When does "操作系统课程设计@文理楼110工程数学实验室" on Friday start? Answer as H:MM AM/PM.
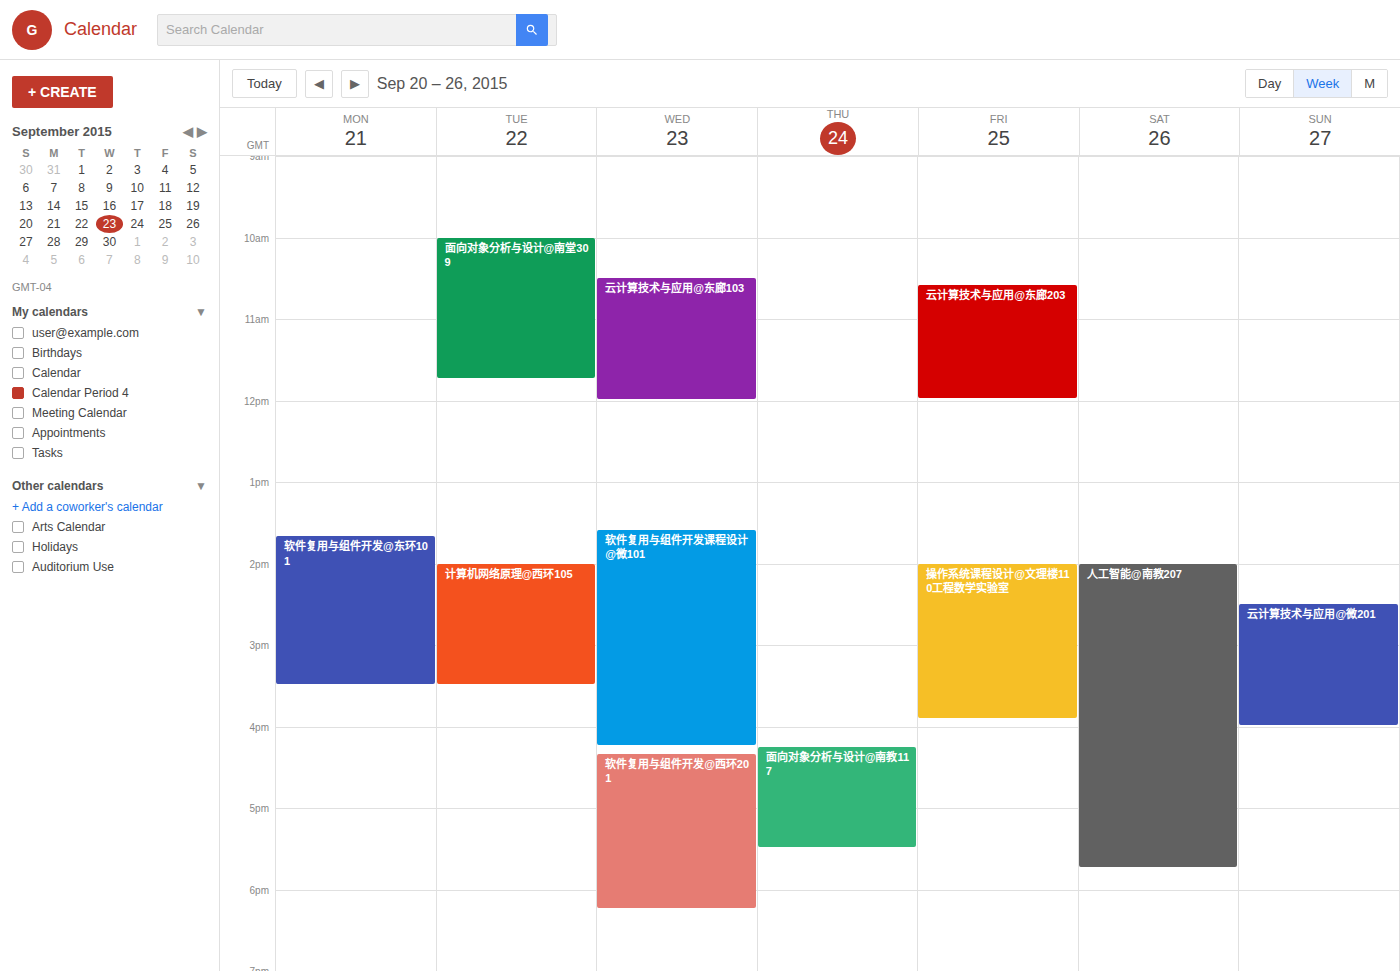
2:00 PM